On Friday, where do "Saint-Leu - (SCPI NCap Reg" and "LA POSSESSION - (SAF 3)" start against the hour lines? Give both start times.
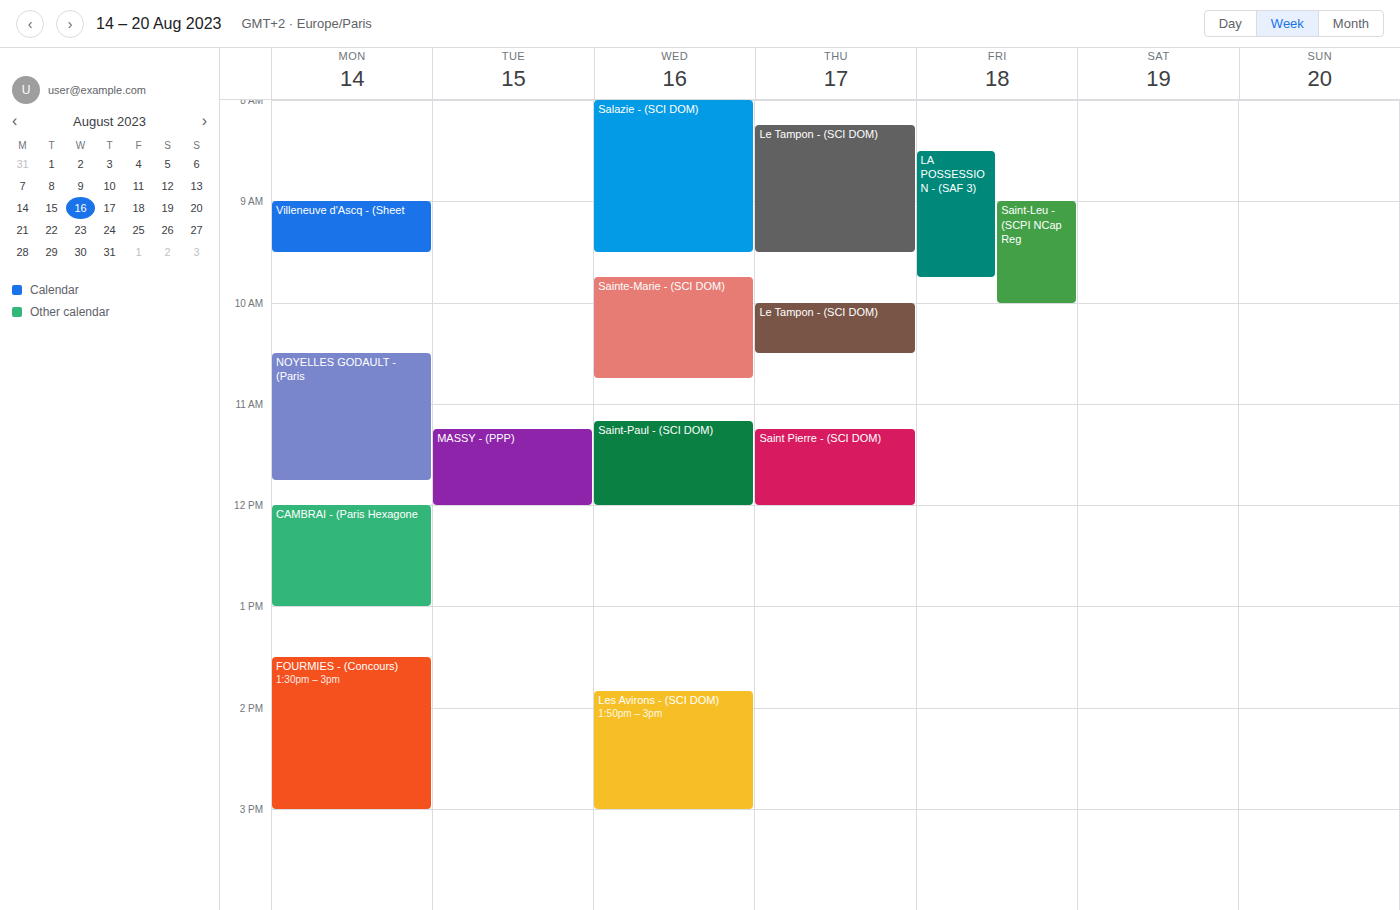
"Saint-Leu - (SCPI NCap Reg": 09:00, exactly on the 09:00 line. "LA POSSESSION - (SAF 3)": 08:30, halfway between the 08:00 and 09:00 lines.